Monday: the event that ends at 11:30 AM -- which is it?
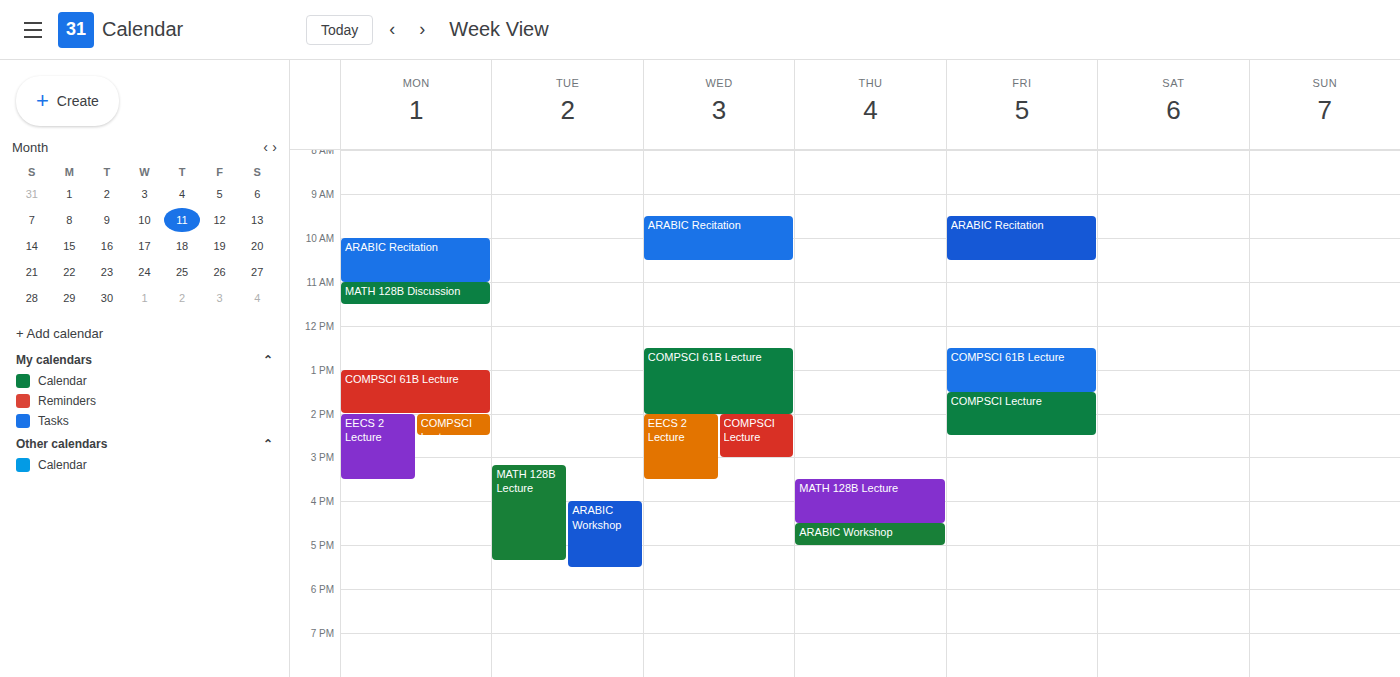
"MATH 128B Discussion"